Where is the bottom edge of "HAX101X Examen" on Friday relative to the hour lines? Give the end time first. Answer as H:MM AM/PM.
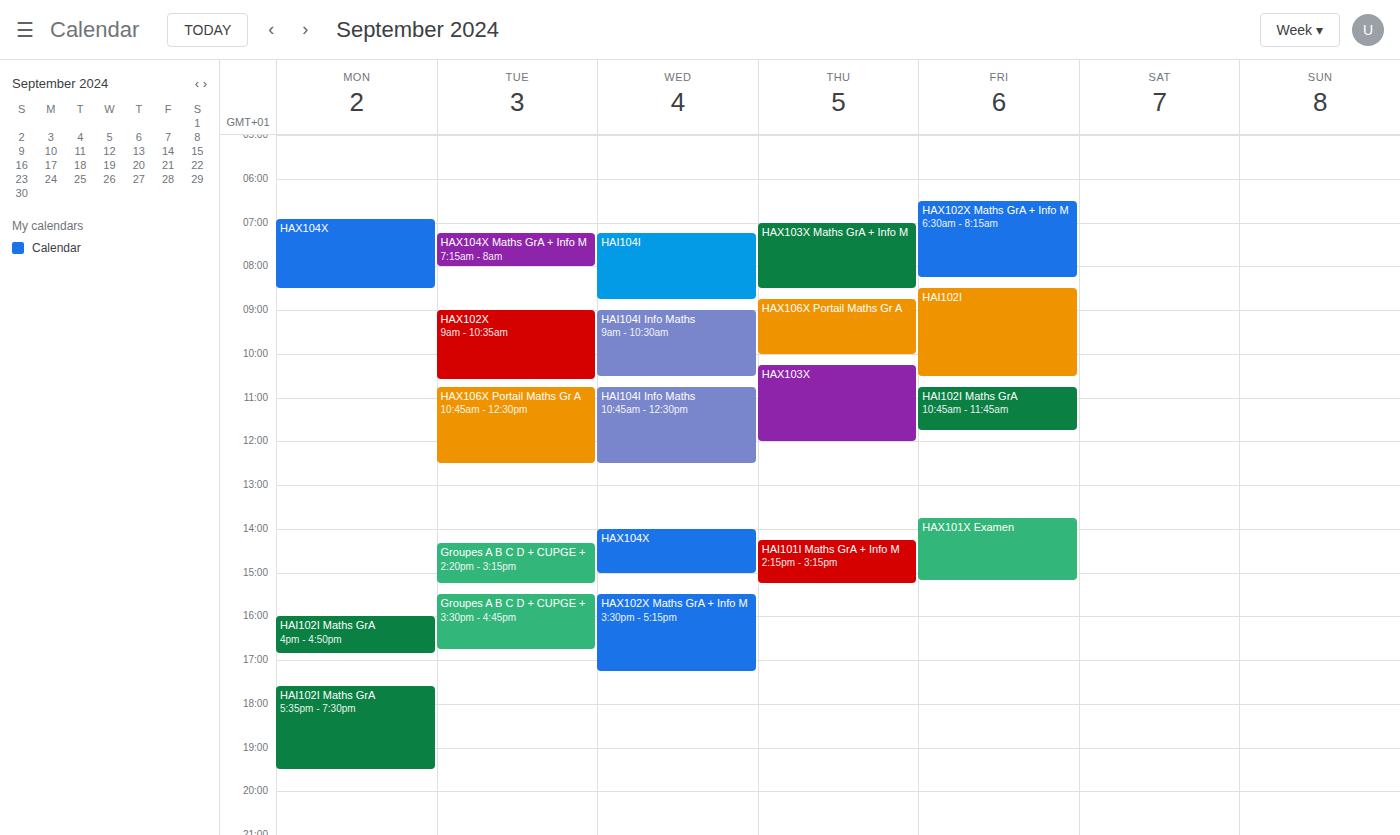
3:10 PM -- neither: 10 minutes below the 3 PM line and 50 minutes above the 4 PM line.